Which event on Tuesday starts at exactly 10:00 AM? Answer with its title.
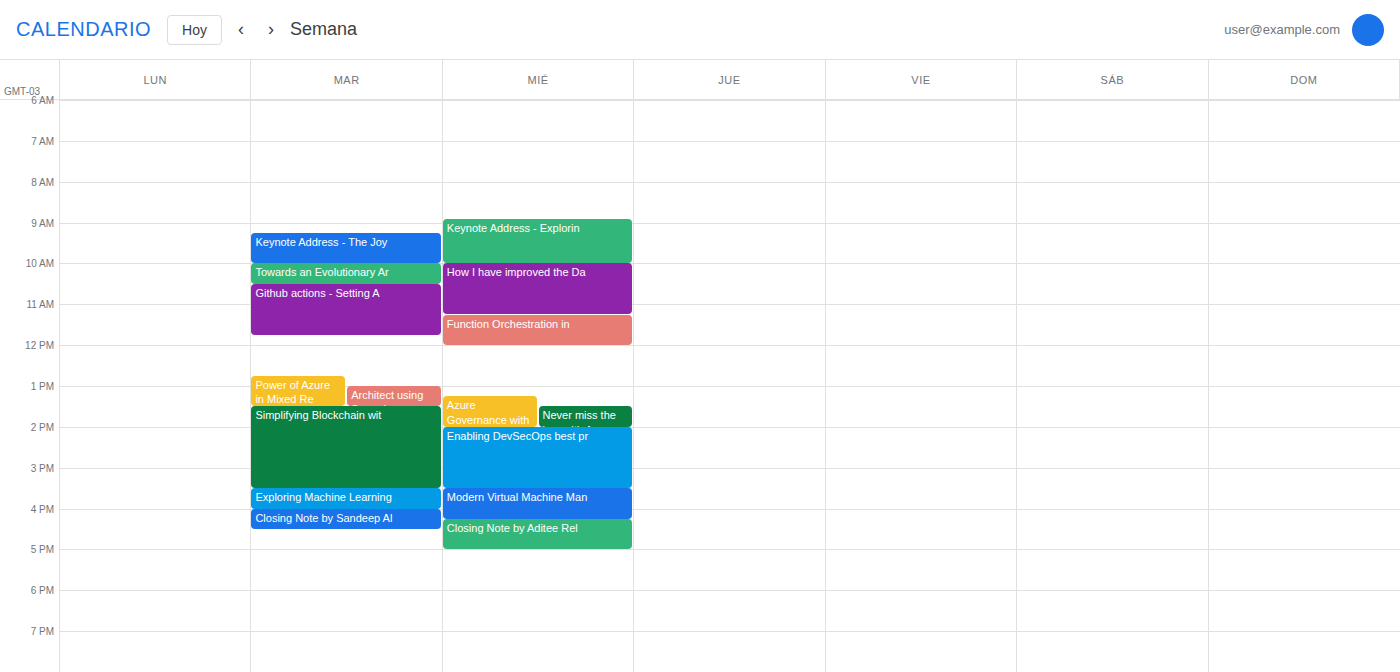
"Towards an Evolutionary Ar"